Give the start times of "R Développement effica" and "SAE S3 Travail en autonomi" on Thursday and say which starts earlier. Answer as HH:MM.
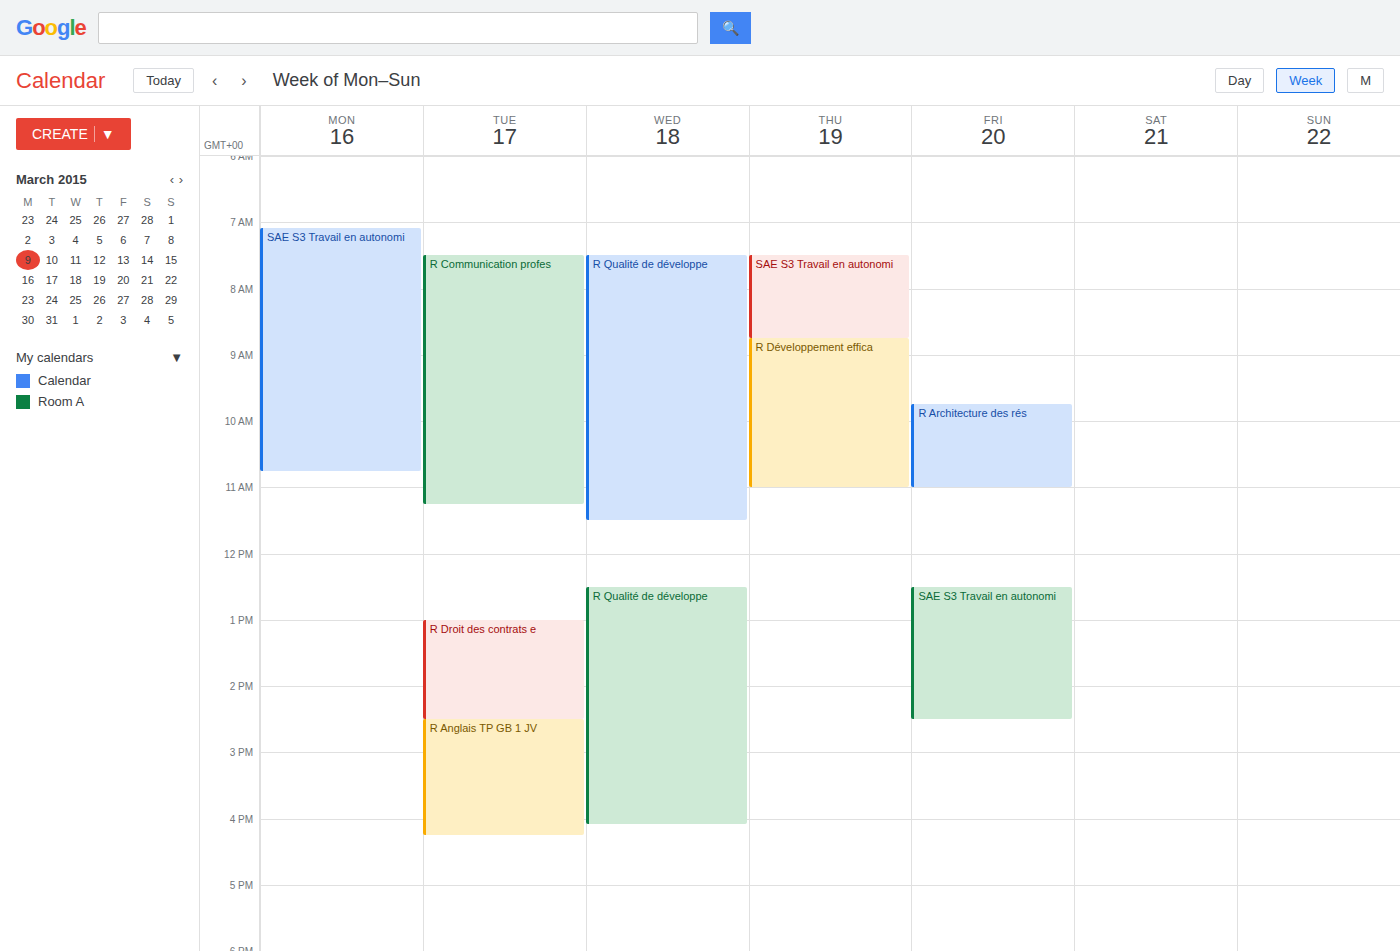
"SAE S3 Travail en autonomi" 07:30; "R Développement effica" 08:45.